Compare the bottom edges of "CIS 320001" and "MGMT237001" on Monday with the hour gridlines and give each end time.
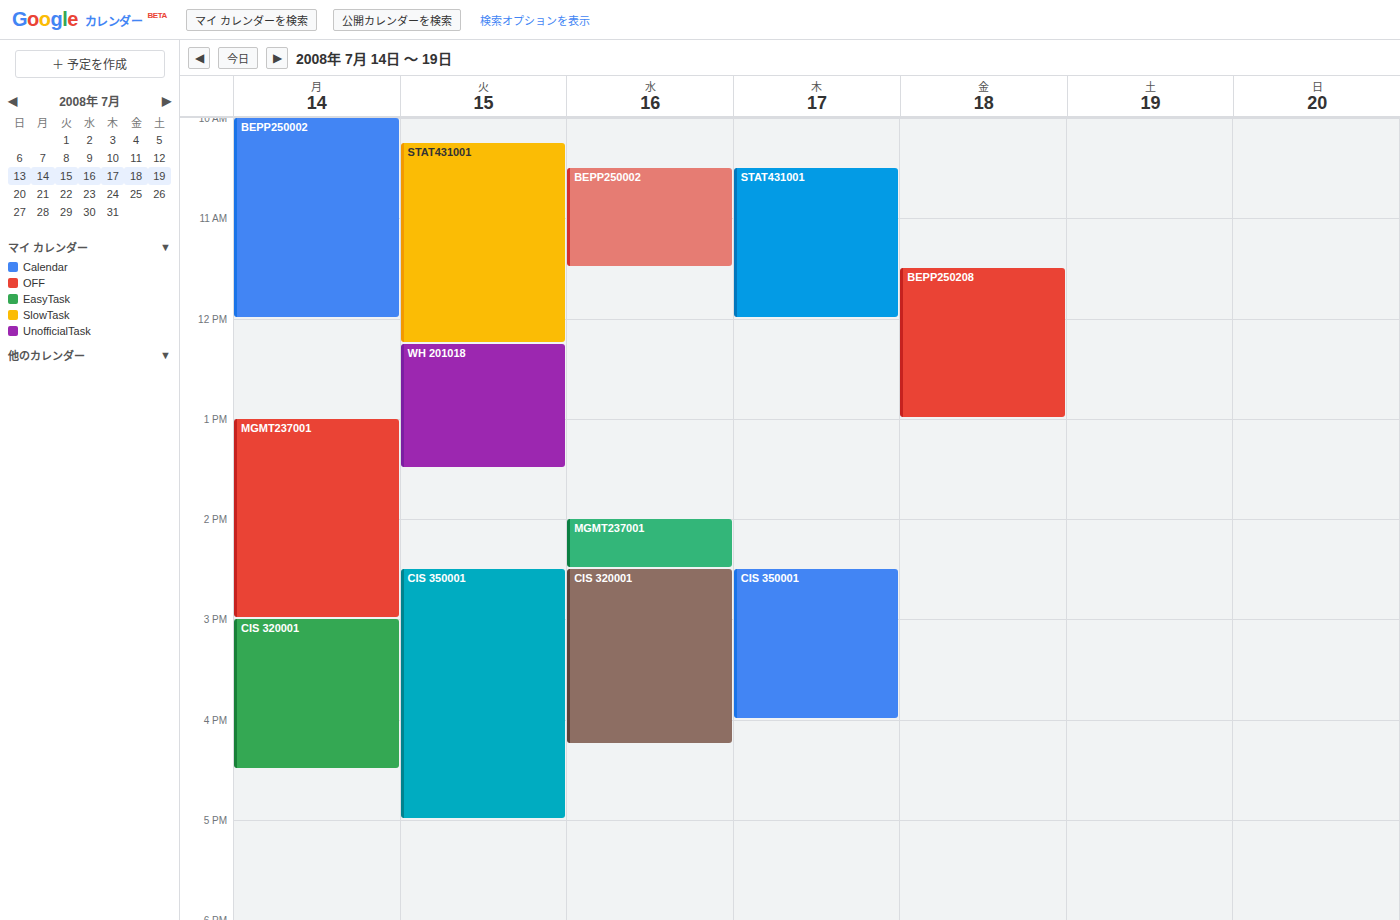
"CIS 320001": 4:30 PM, halfway between the 4 PM and 5 PM lines. "MGMT237001": 3:00 PM, exactly on the 3 PM line.